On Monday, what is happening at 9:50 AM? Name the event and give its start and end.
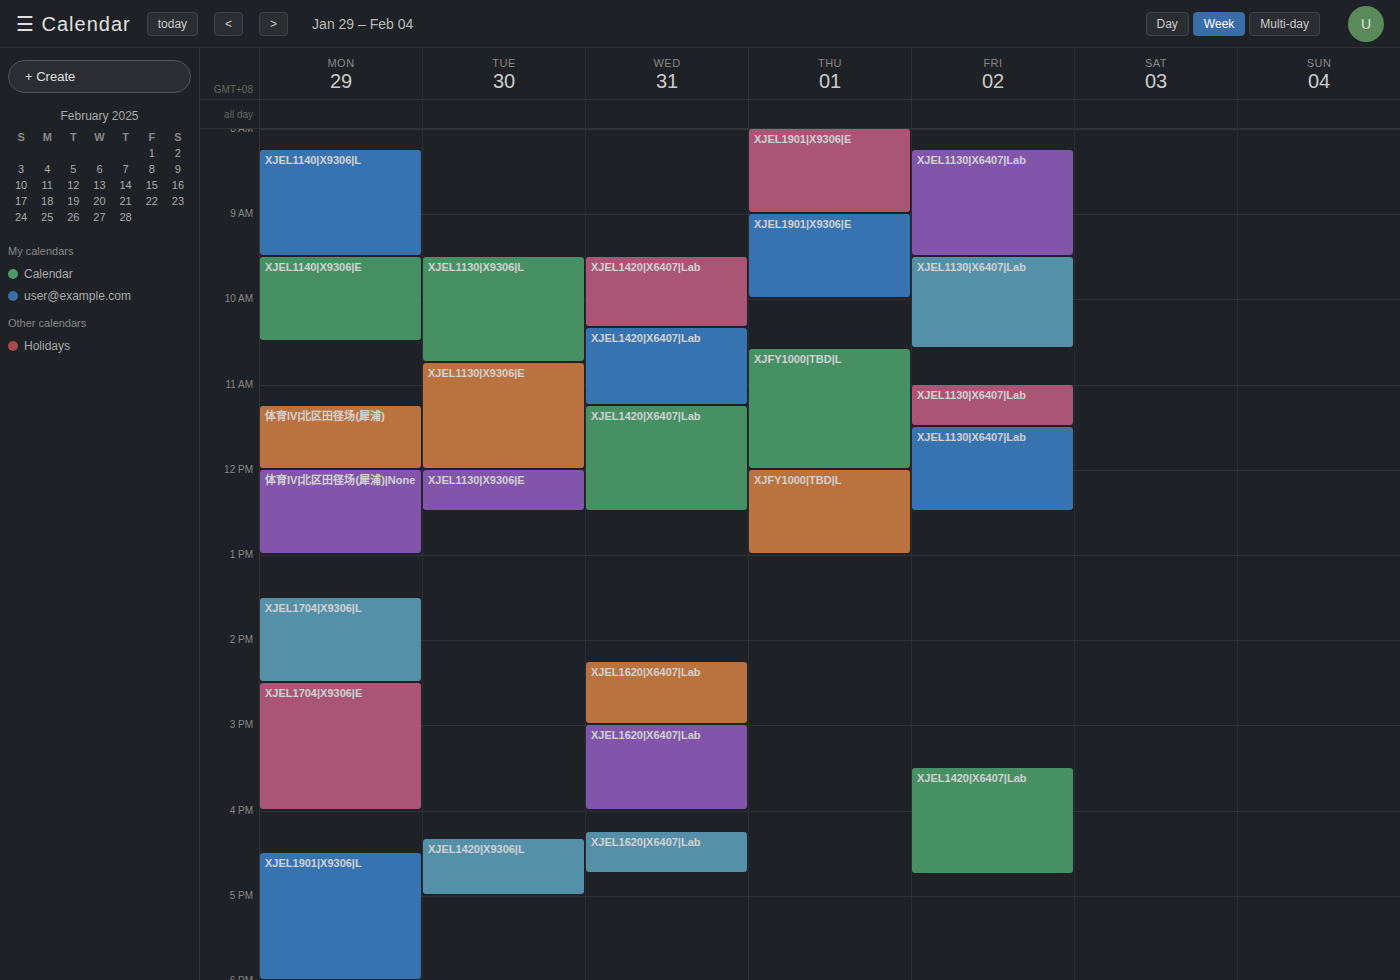
"XJEL1140|X9306|E", 9:30 AM to 10:30 AM